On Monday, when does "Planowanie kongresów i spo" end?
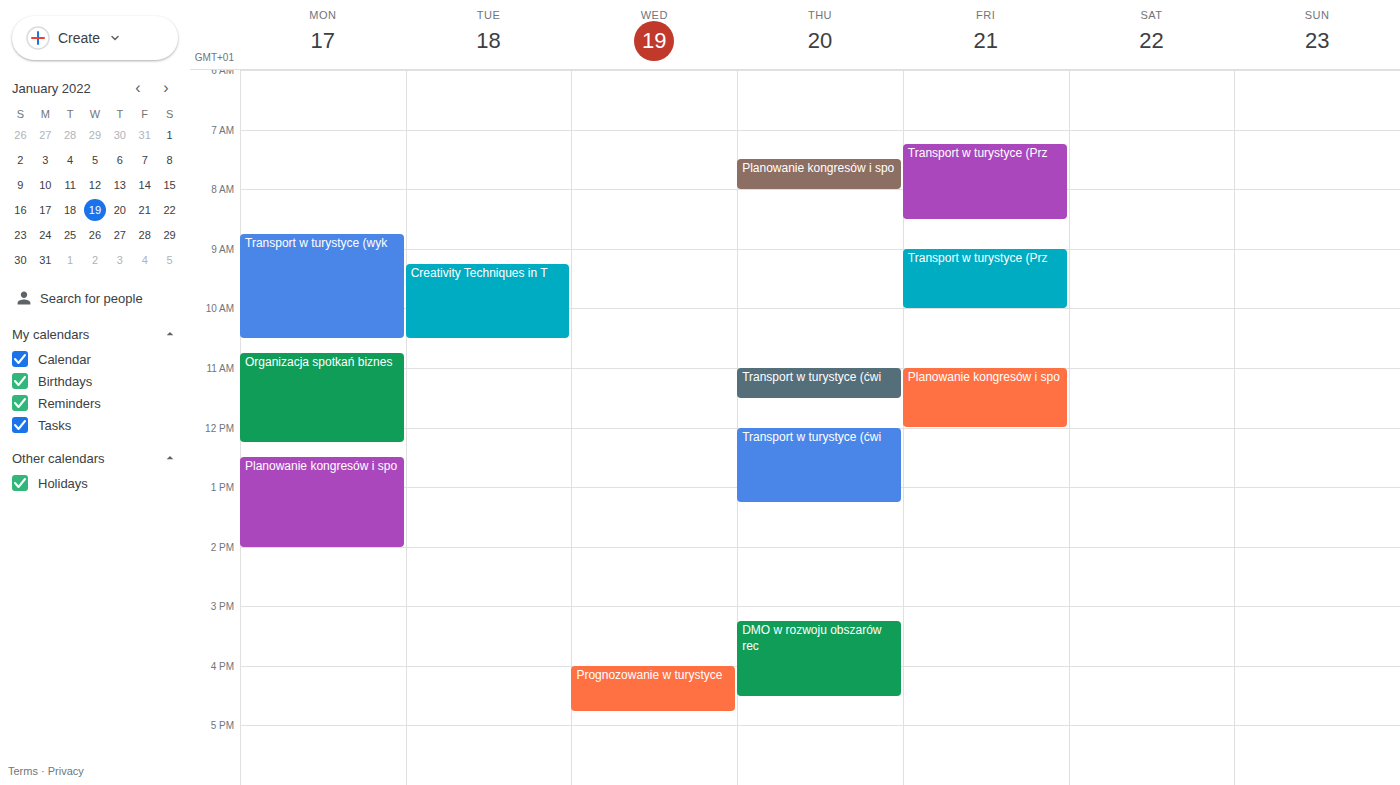
2:00 PM